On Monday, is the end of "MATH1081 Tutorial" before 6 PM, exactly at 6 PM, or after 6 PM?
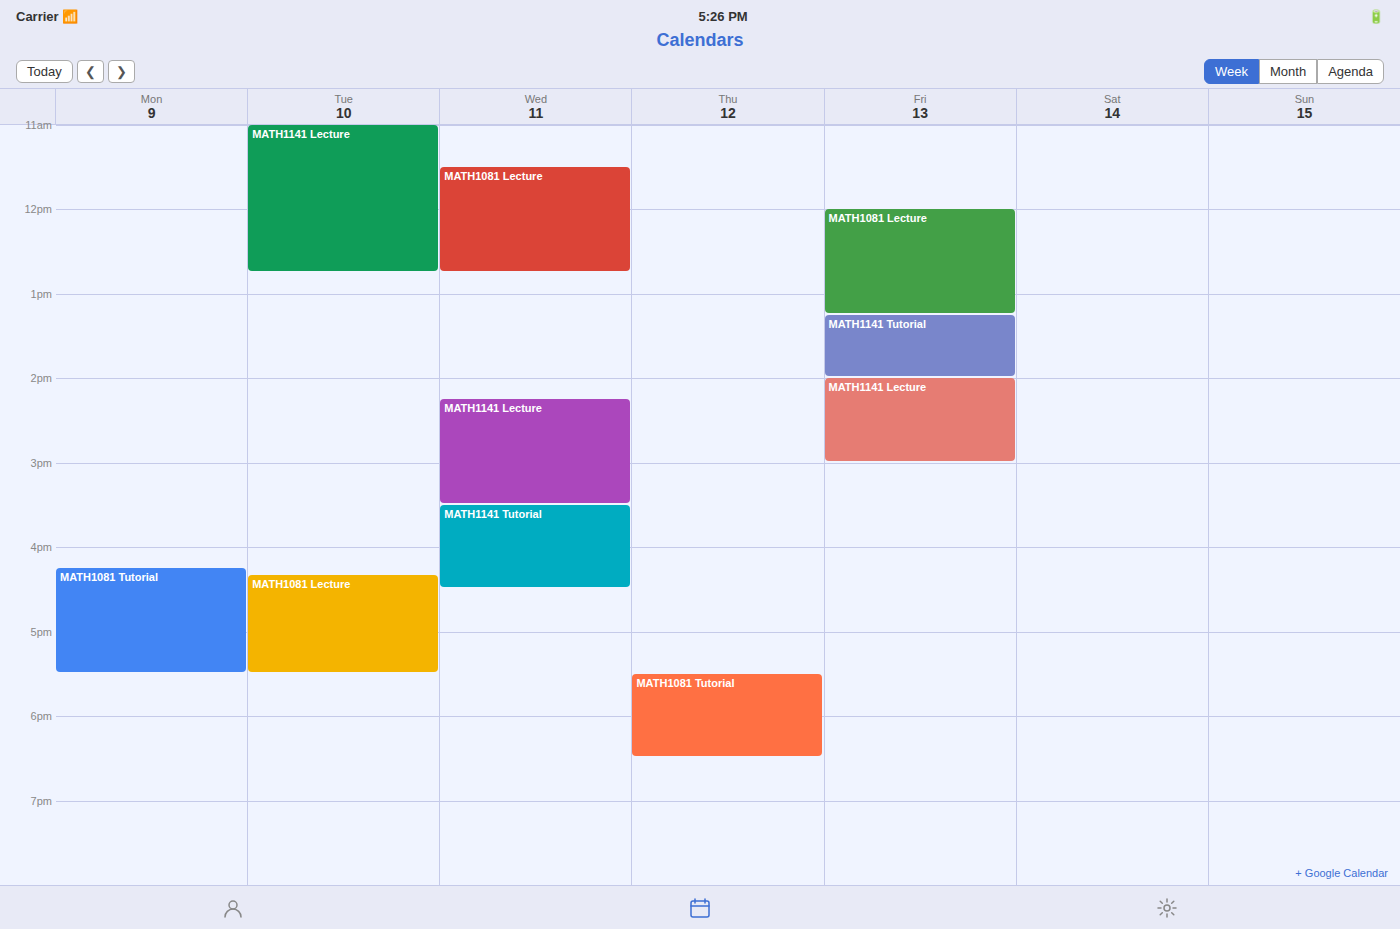
5:30 PM -- before 6 PM, 30 minutes above the 6 PM line.